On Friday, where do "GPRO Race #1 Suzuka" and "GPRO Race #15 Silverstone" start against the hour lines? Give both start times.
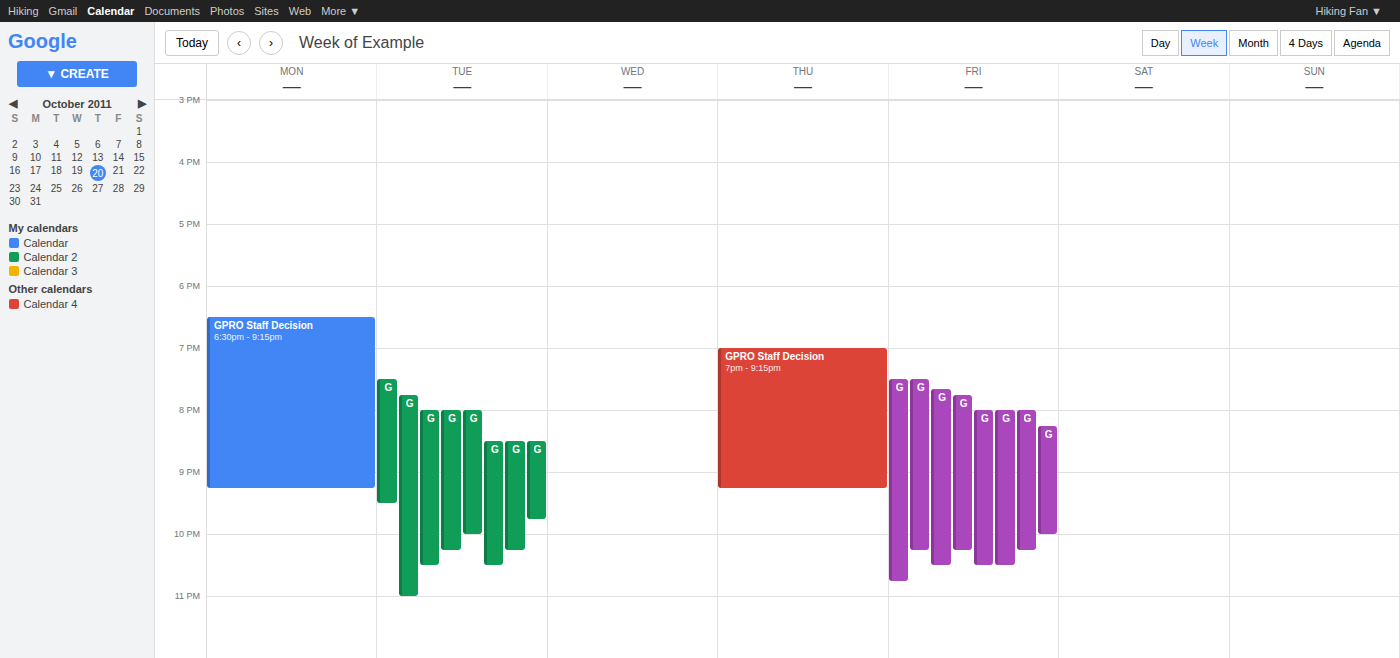
"GPRO Race #1 Suzuka": 7:30 PM, halfway between the 7 PM and 8 PM lines. "GPRO Race #15 Silverstone": 8:00 PM, exactly on the 8 PM line.